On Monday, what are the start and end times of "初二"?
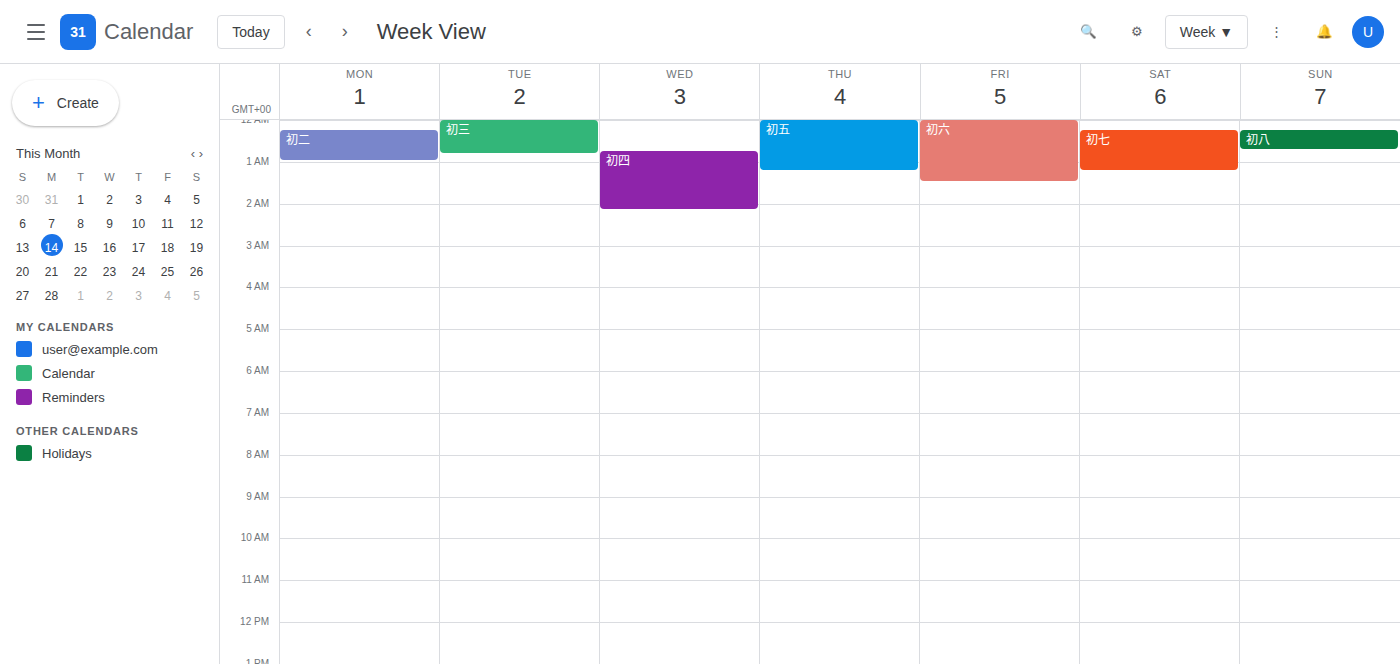
12:15 AM to 1:00 AM